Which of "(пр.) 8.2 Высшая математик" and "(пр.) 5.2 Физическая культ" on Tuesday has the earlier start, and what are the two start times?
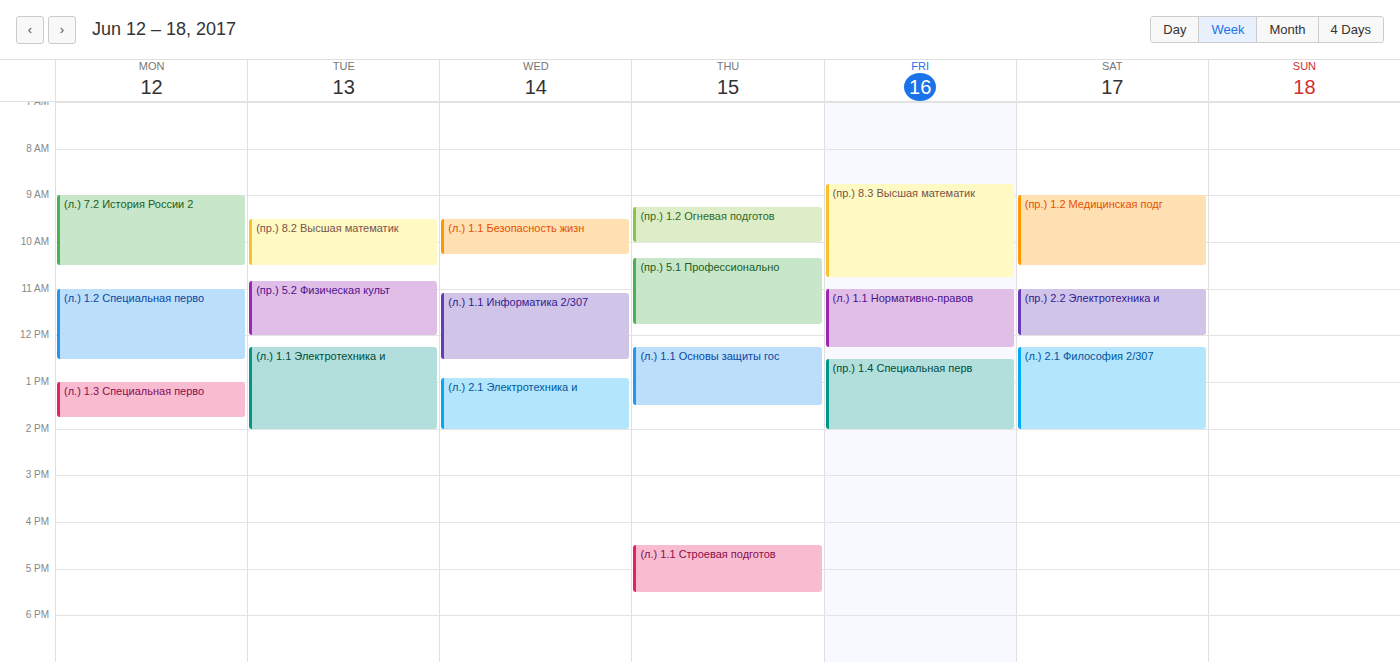
"(пр.) 8.2 Высшая математик" 9:30 AM; "(пр.) 5.2 Физическая культ" 10:50 AM.